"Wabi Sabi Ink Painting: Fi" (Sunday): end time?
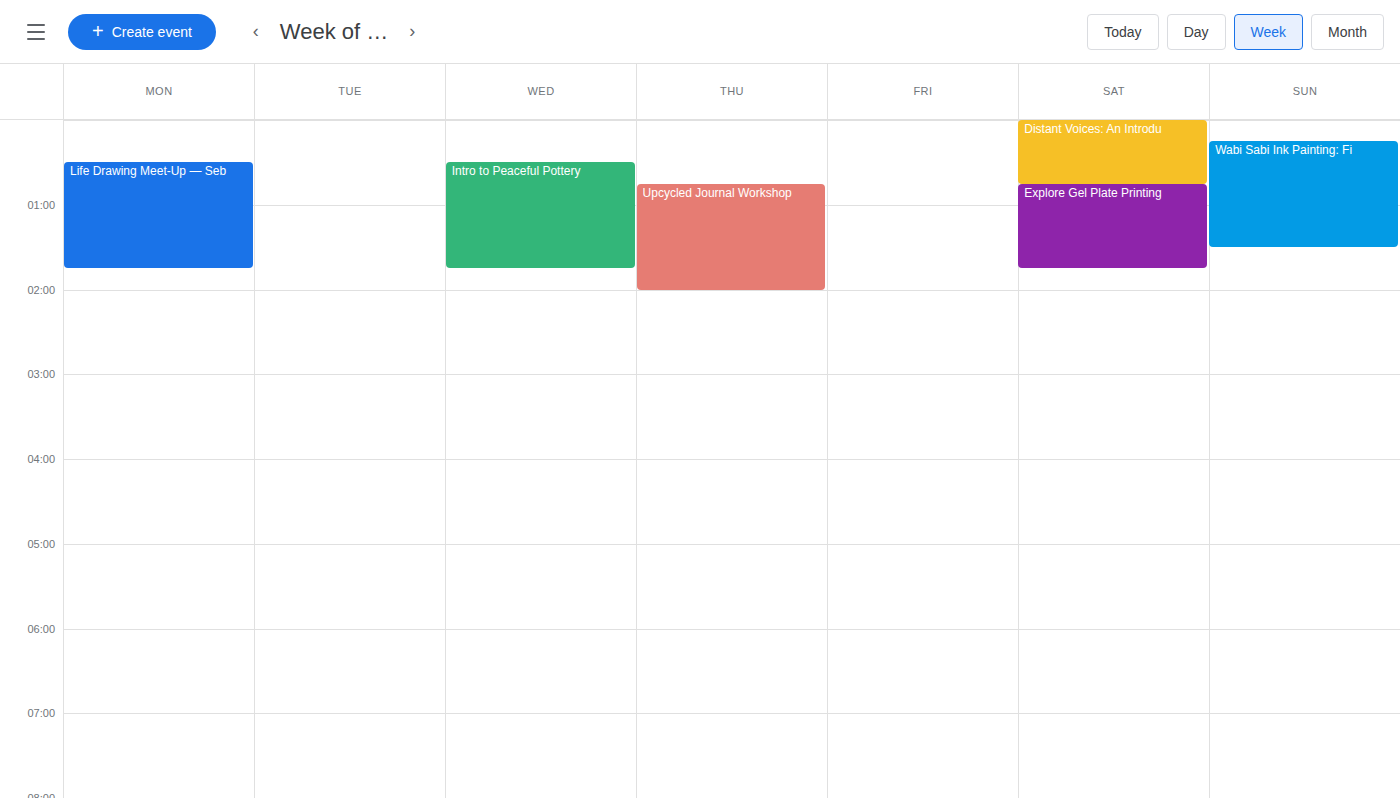
1:30 AM